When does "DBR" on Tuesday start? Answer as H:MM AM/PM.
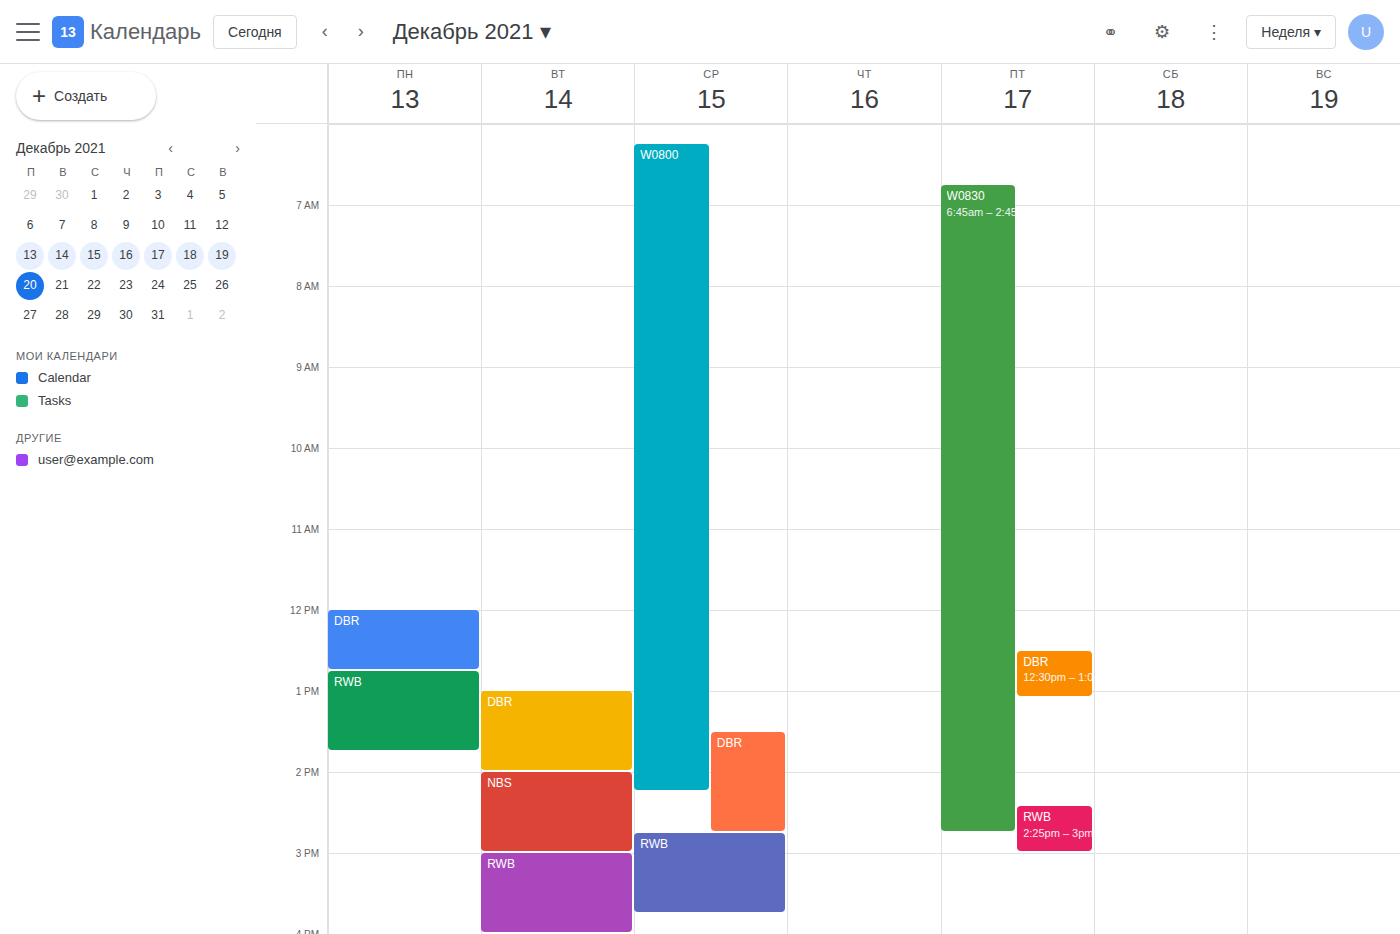
1:00 PM